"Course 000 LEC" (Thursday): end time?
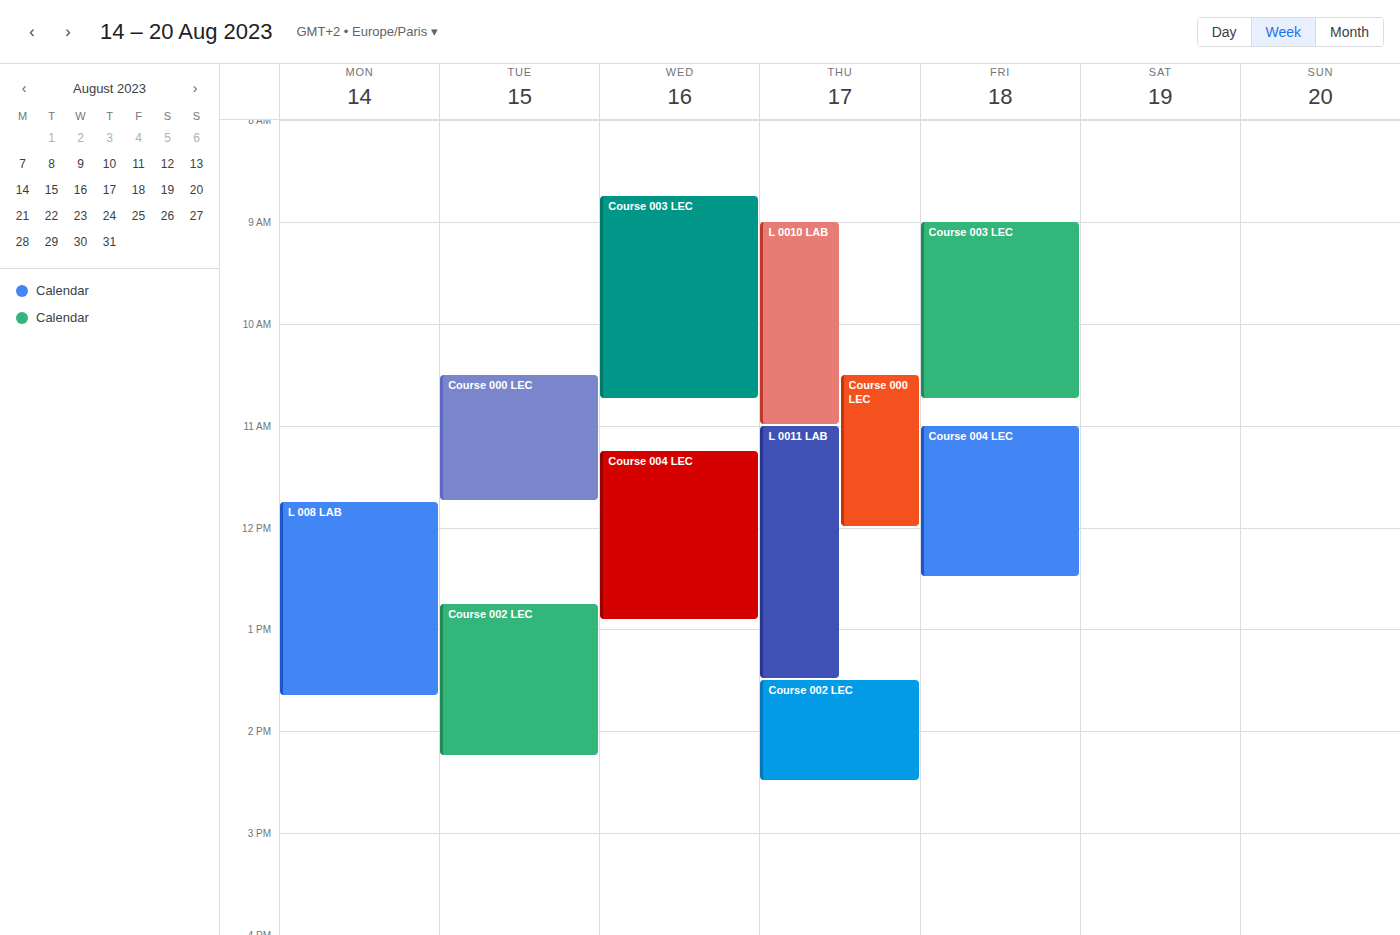
12:00 PM